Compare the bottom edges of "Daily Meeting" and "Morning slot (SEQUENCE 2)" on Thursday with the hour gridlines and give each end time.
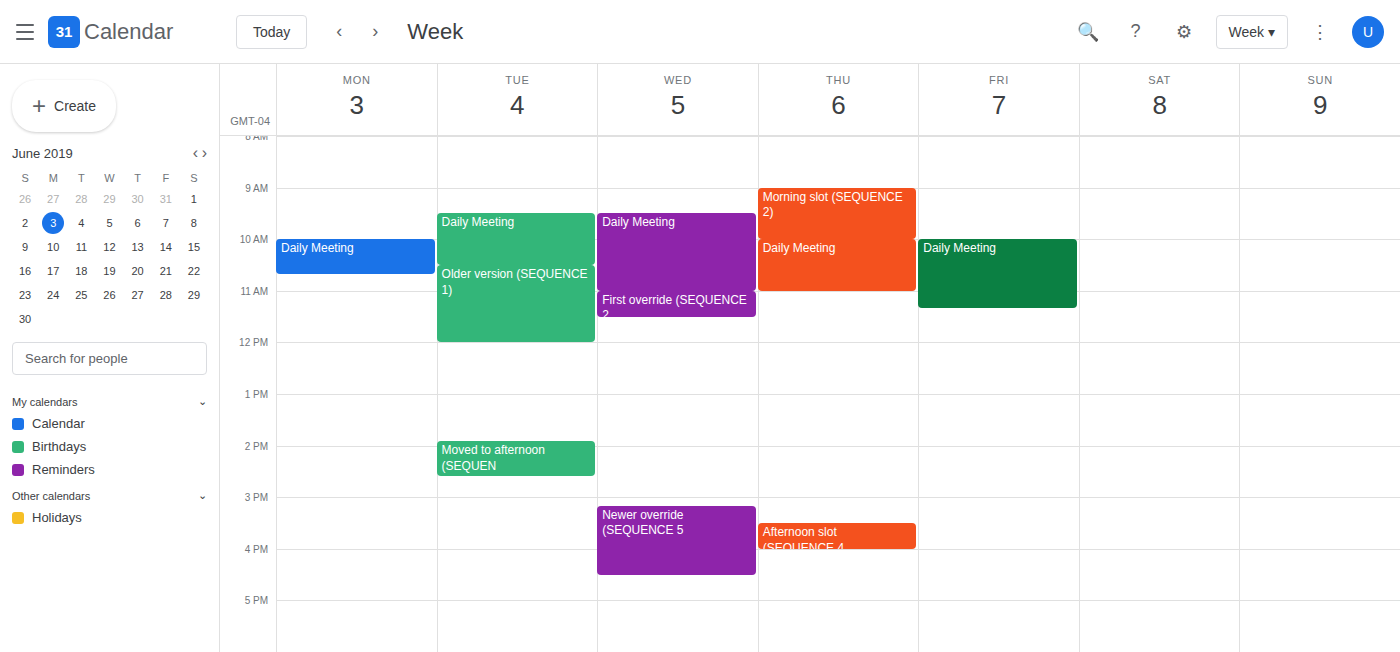
"Daily Meeting": 11:00 AM, exactly on the 11 AM line. "Morning slot (SEQUENCE 2)": 10:00 AM, exactly on the 10 AM line.